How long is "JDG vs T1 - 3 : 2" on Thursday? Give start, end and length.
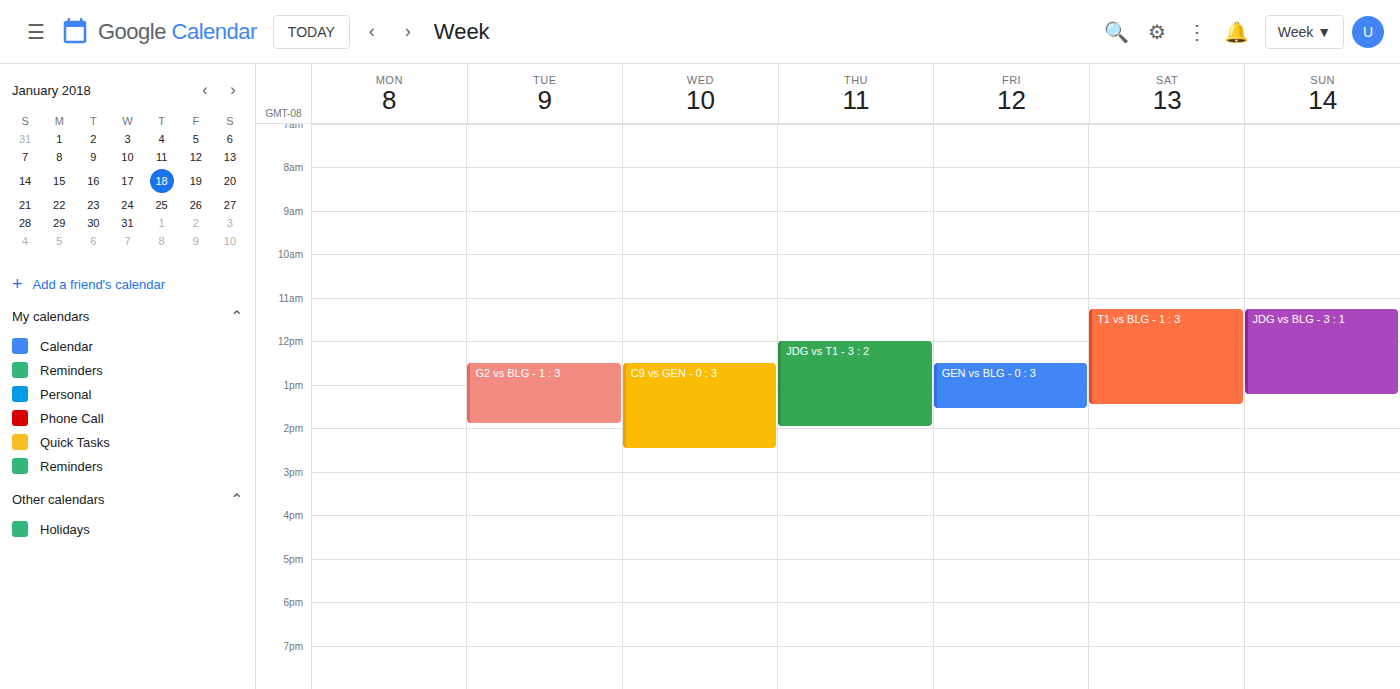
12:00 PM to 2:00 PM, 2 hours